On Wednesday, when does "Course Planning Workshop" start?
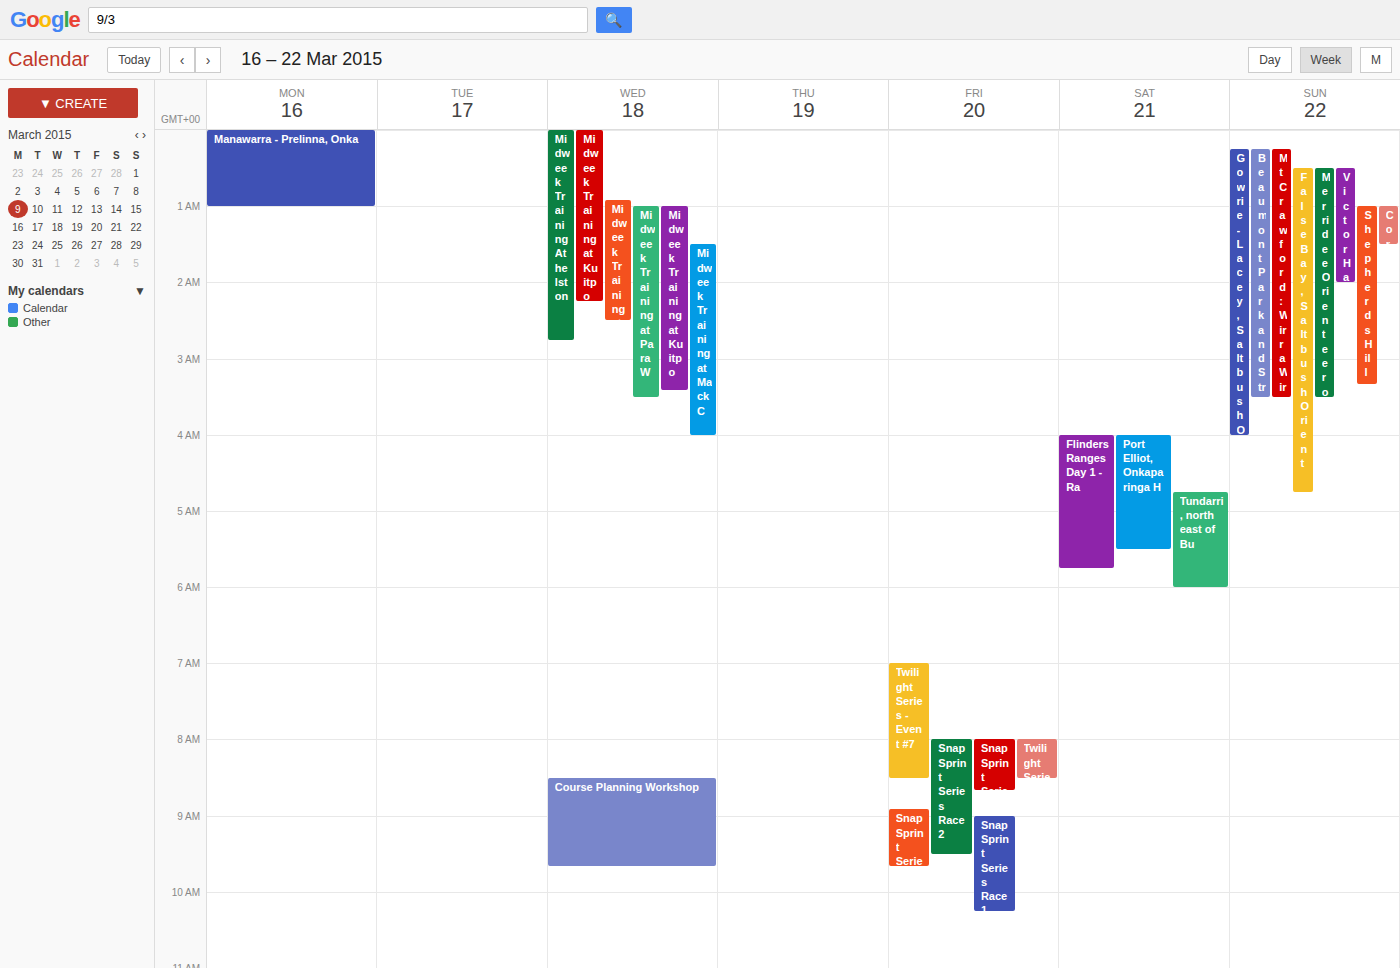
8:30 AM